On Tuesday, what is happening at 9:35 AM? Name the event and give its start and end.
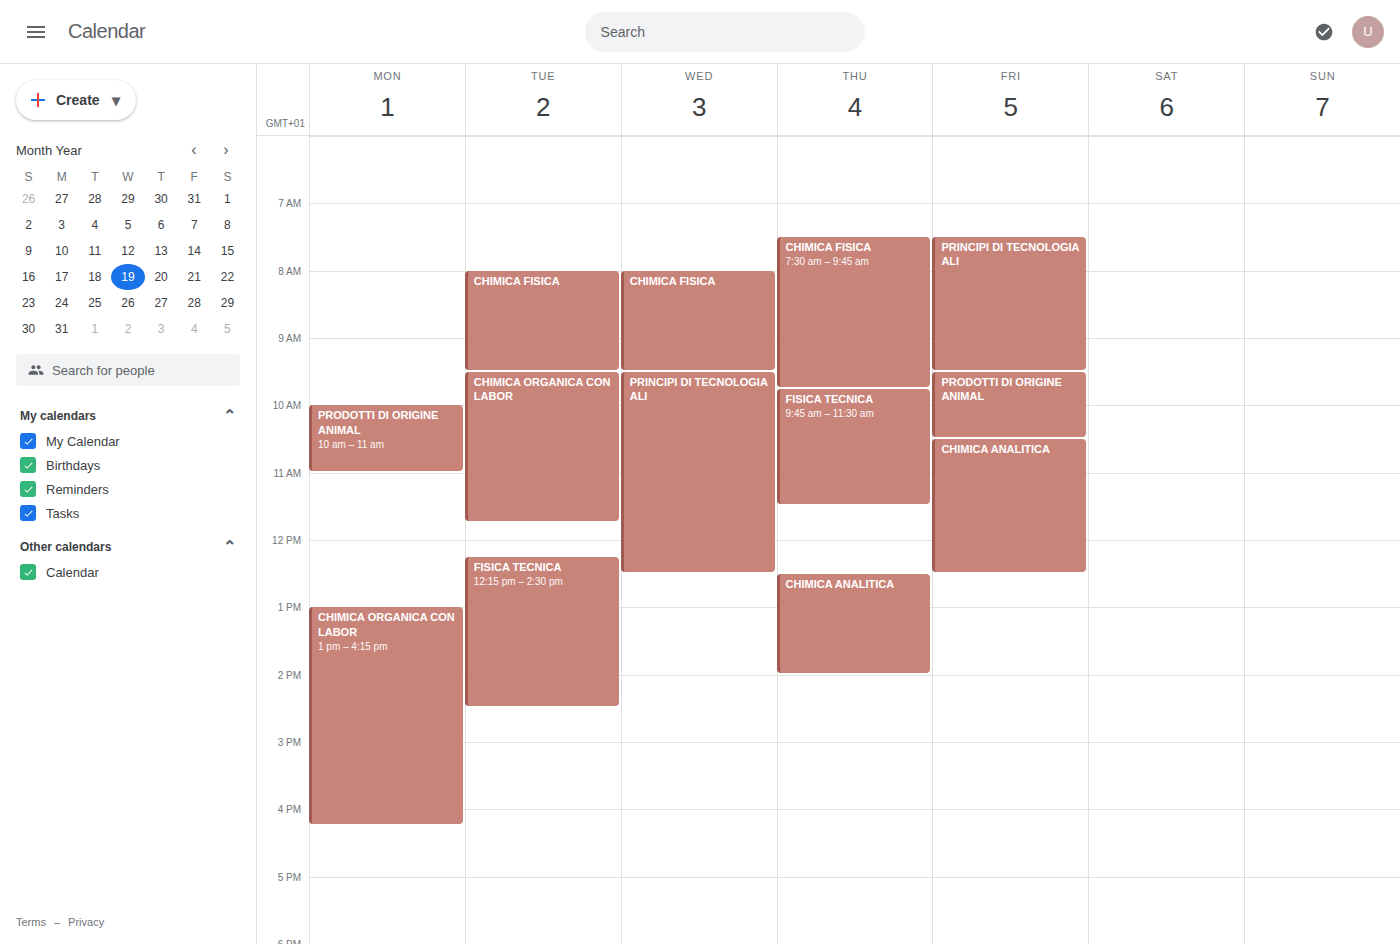
"CHIMICA ORGANICA CON LABOR", 9:30 AM to 11:45 AM